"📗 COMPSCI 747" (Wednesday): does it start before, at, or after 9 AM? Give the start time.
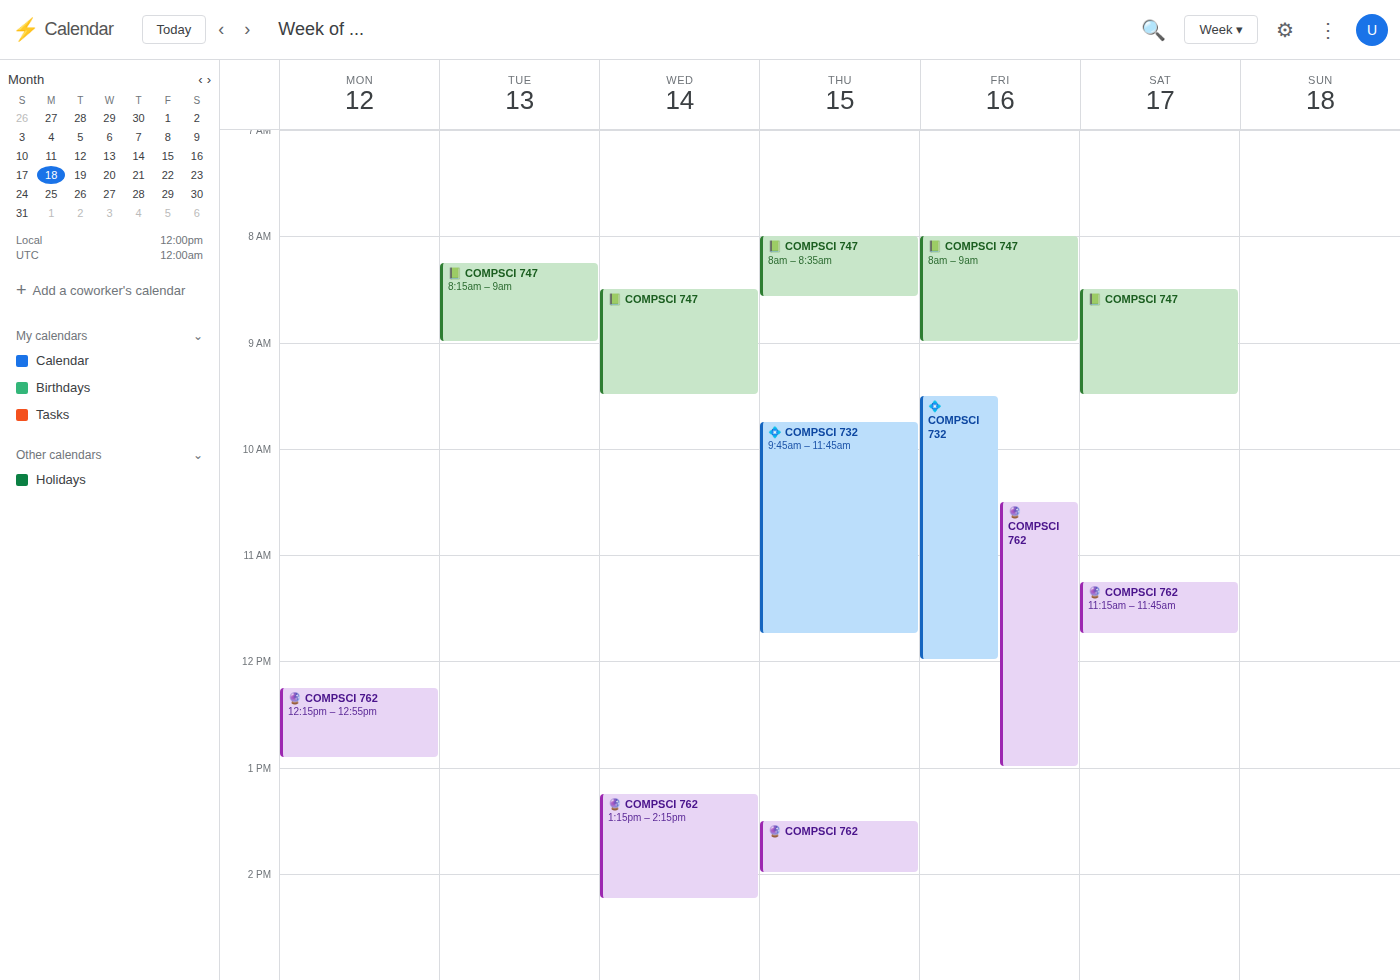
8:30 AM -- before 9 AM, 30 minutes above the 9 AM line.